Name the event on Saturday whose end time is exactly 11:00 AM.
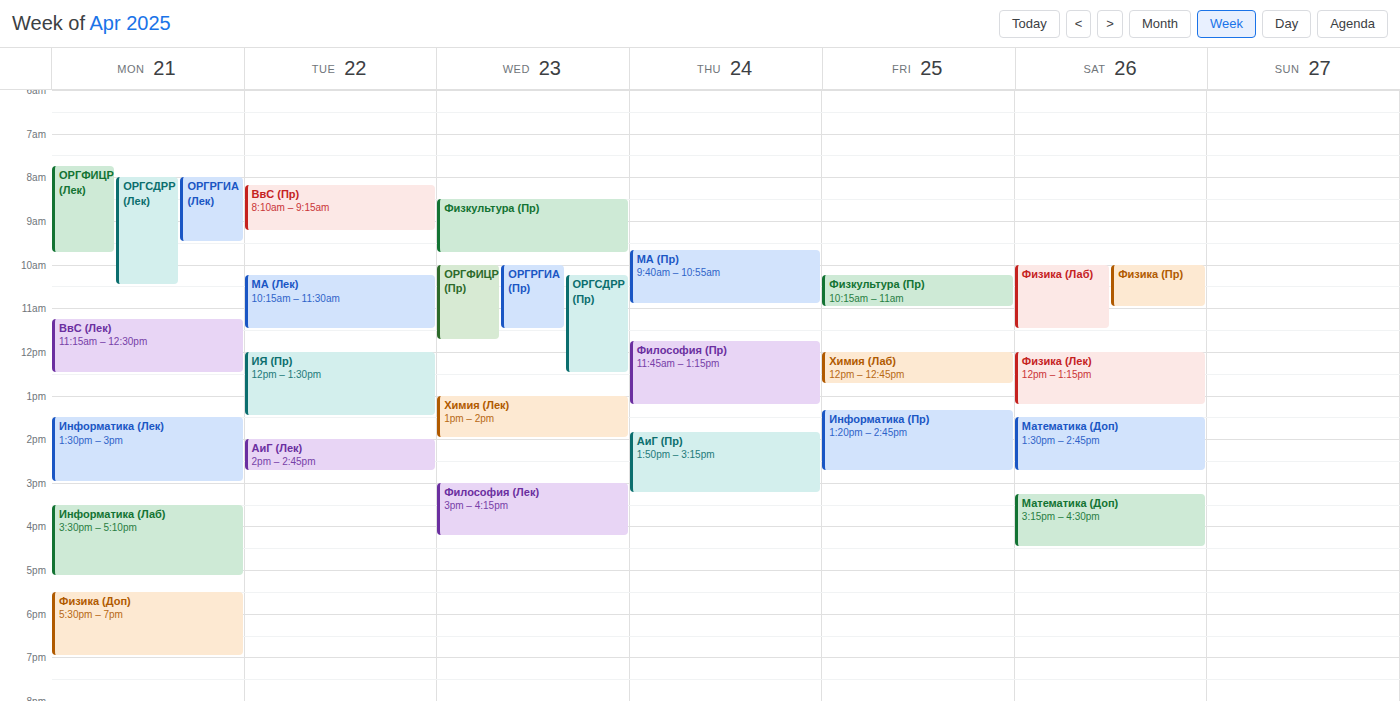
"Физика (Пр)"